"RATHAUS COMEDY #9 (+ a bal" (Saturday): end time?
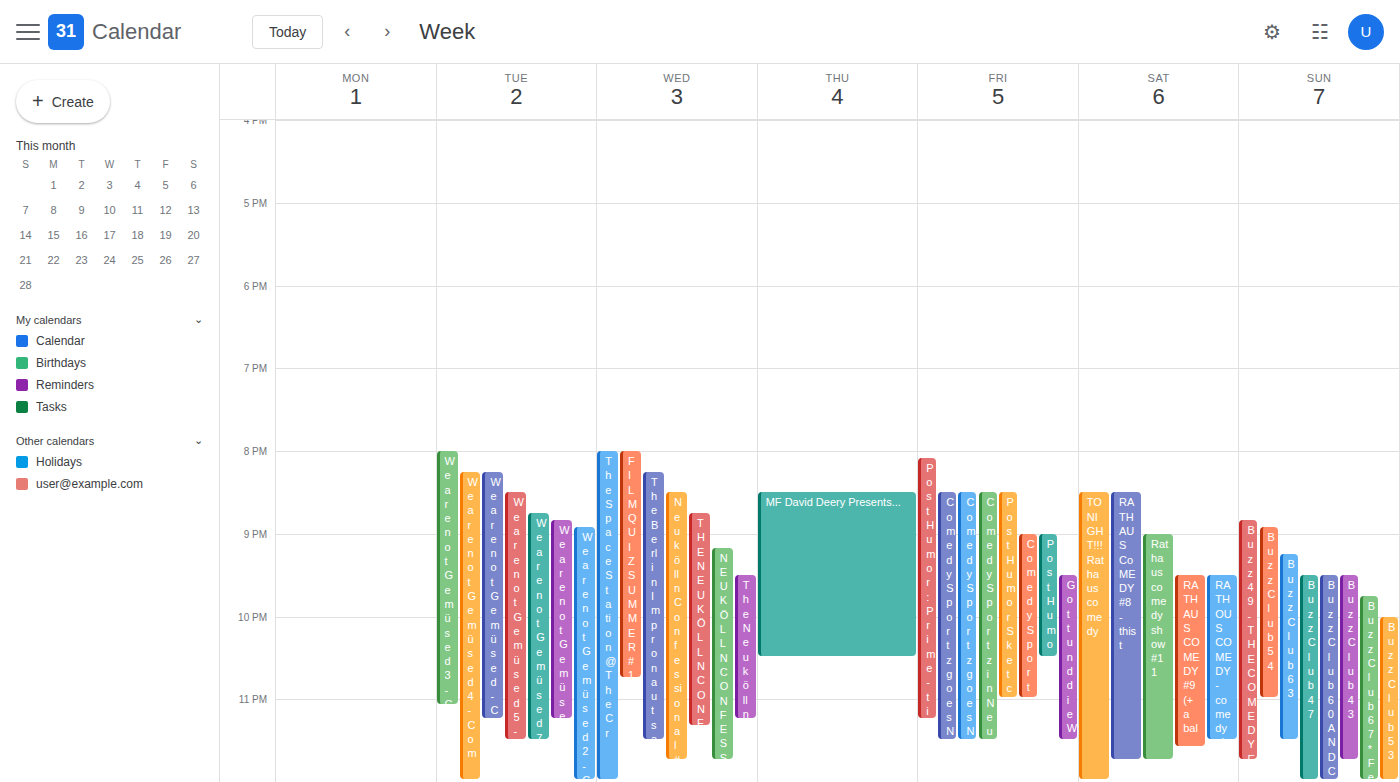
11:35 PM